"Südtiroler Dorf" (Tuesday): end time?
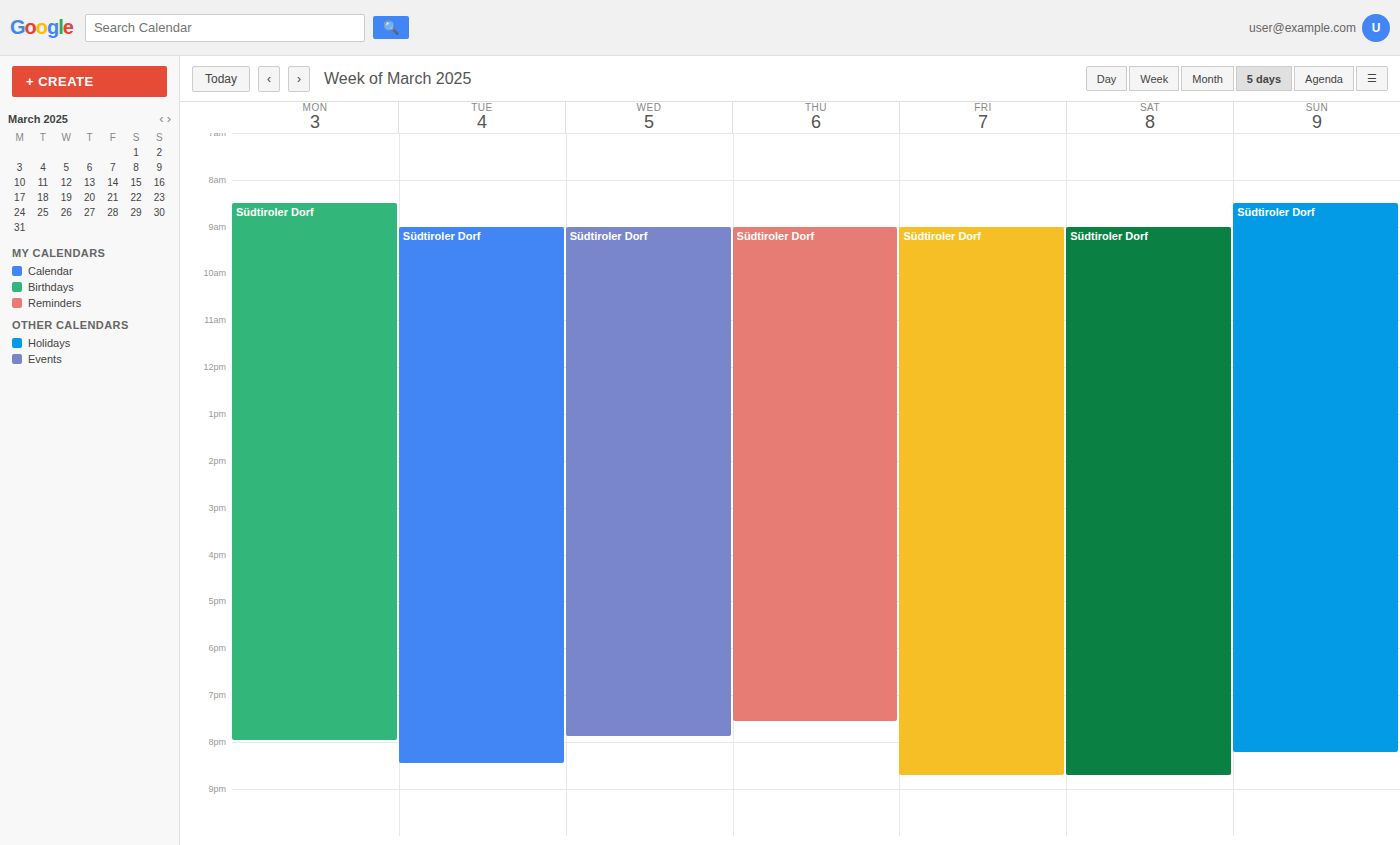
8:30 PM